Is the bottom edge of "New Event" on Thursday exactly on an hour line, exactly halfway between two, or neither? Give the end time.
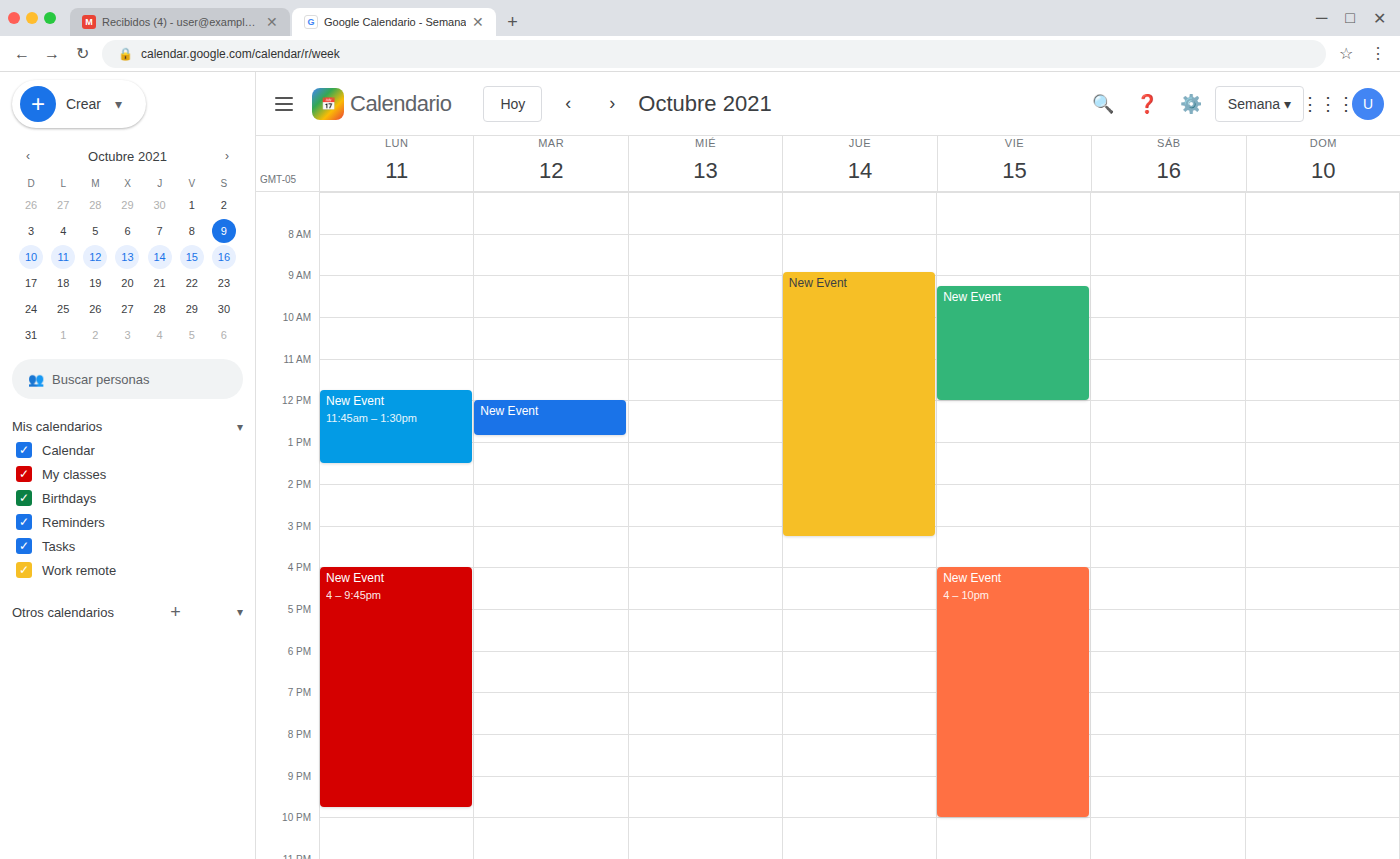
3:15 PM -- neither: a quarter of the way from the 3 PM line to the 4 PM line.